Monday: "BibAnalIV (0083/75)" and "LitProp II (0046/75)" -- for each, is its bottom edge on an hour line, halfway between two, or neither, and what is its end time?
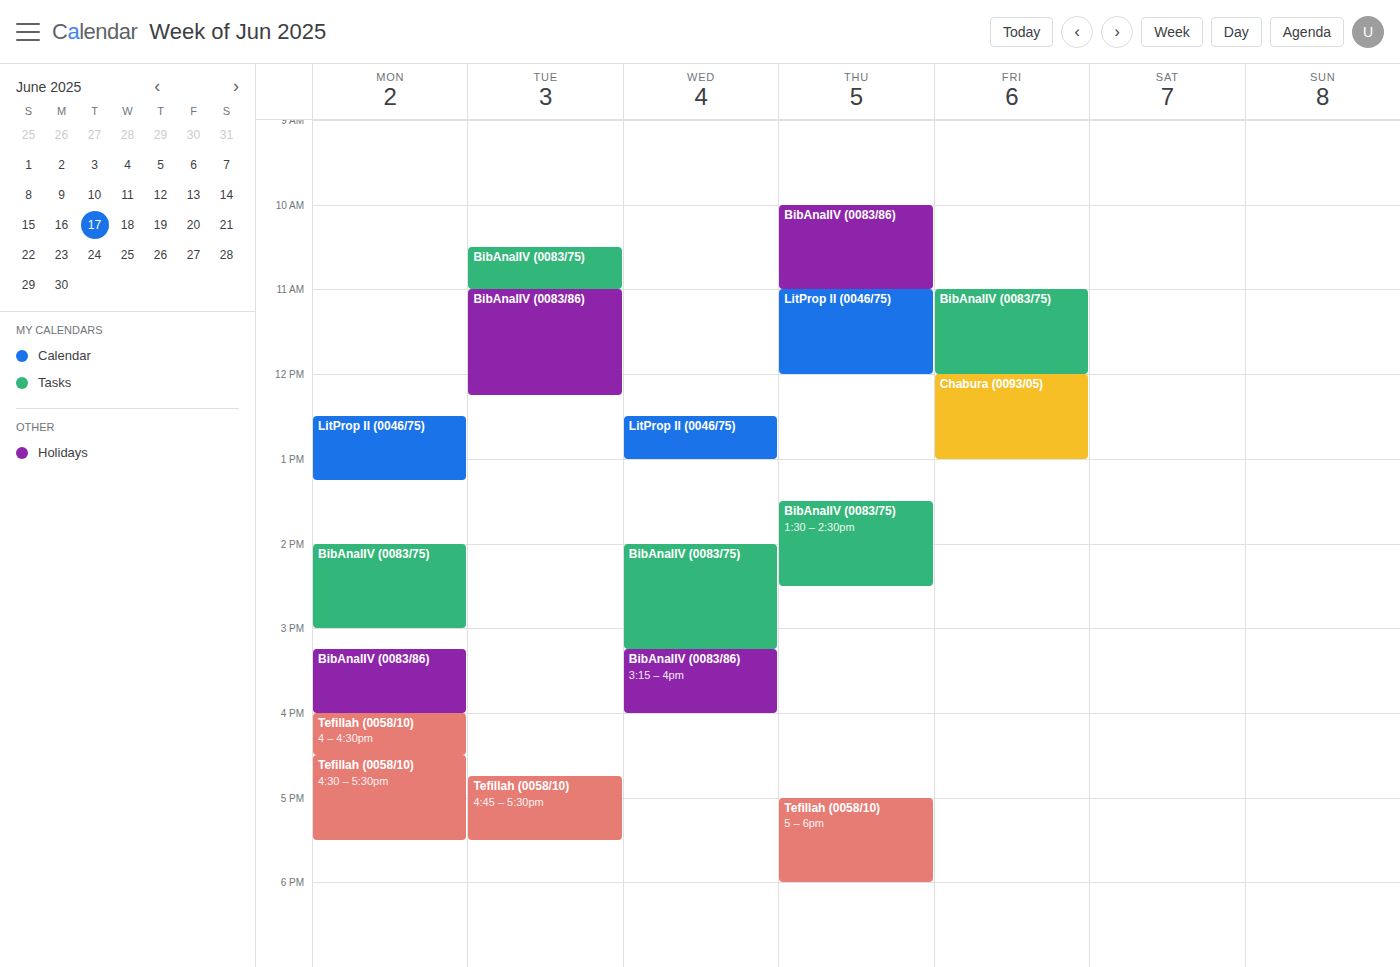
"BibAnalIV (0083/75)": 3:00 PM, exactly on the 3 PM line. "LitProp II (0046/75)": 1:15 PM, neither: a quarter of the way from the 1 PM line to the 2 PM line.